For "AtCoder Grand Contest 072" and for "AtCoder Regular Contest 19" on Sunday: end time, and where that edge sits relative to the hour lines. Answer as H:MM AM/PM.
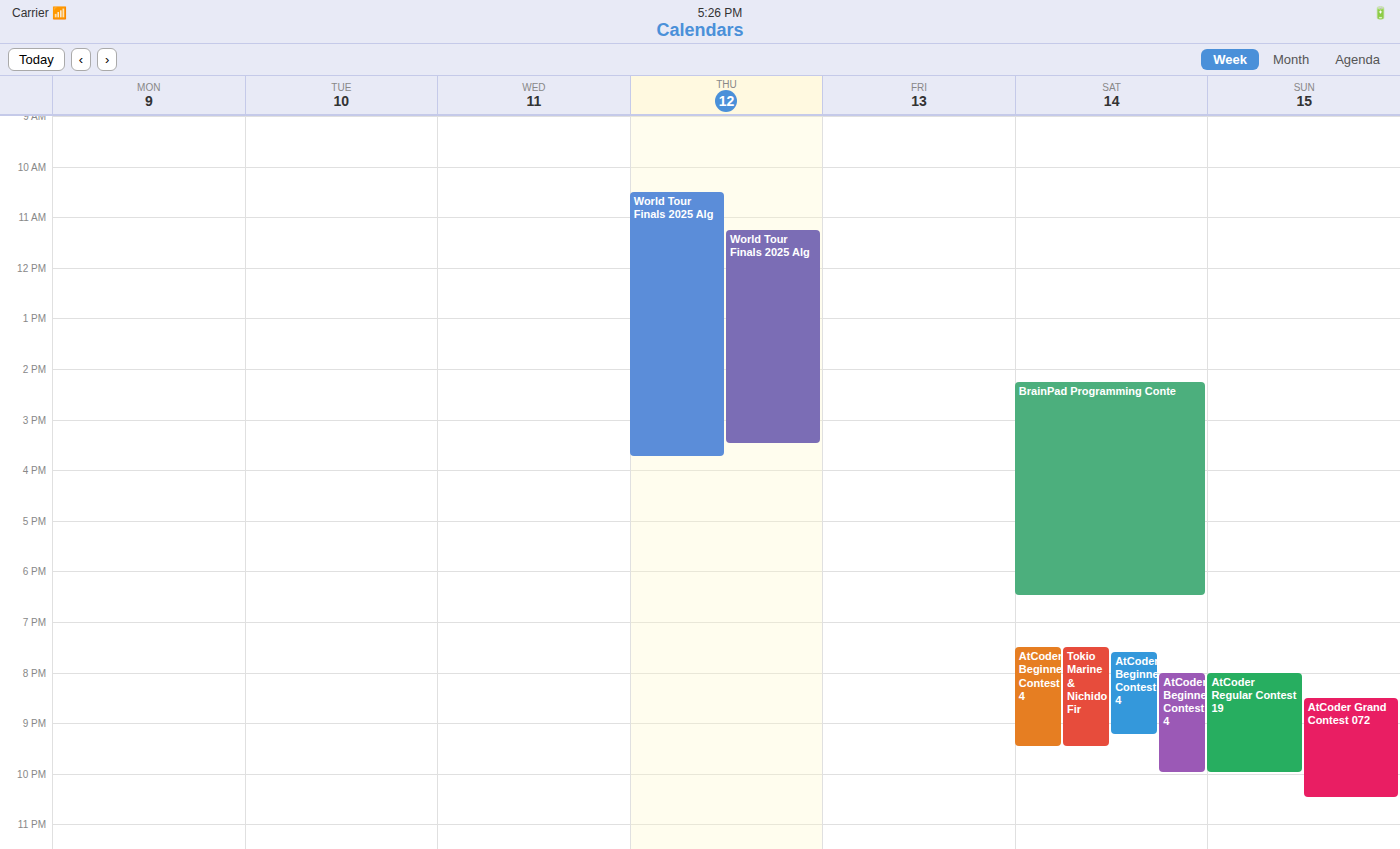
"AtCoder Grand Contest 072": 10:30 PM, halfway between the 10 PM and 11 PM lines. "AtCoder Regular Contest 19": 10:00 PM, exactly on the 10 PM line.